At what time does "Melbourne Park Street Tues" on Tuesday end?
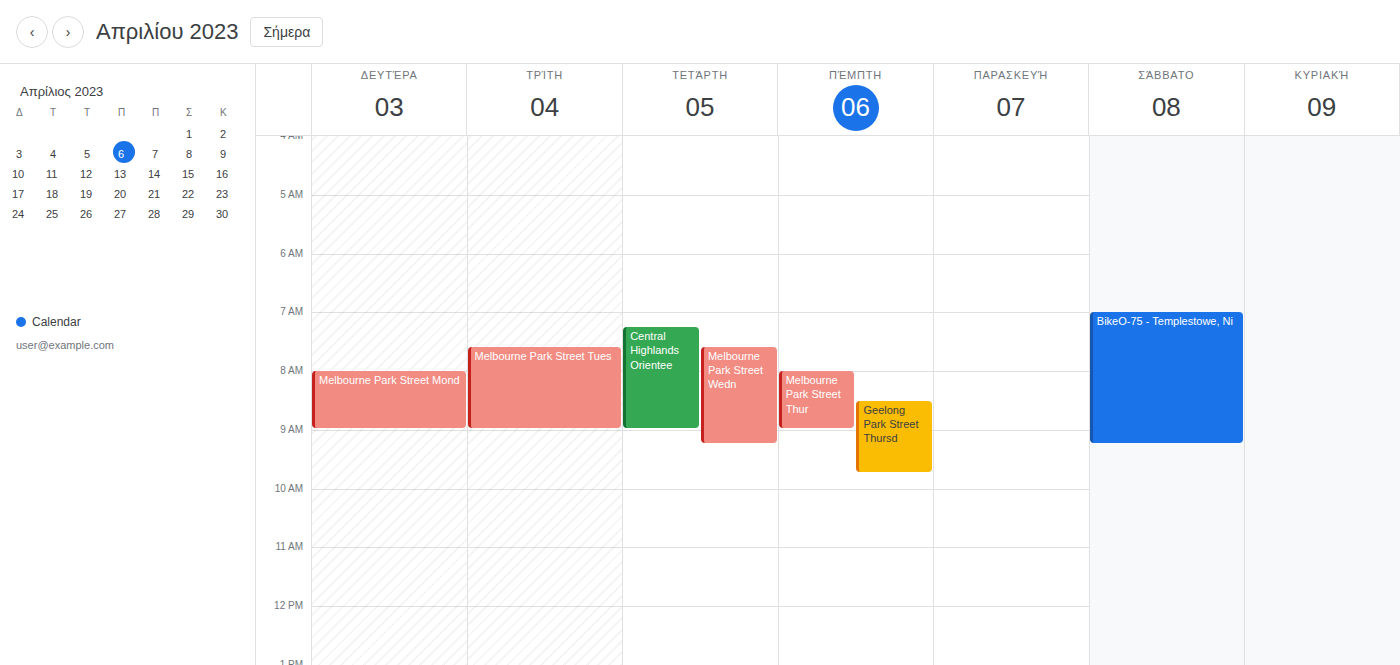
09:00